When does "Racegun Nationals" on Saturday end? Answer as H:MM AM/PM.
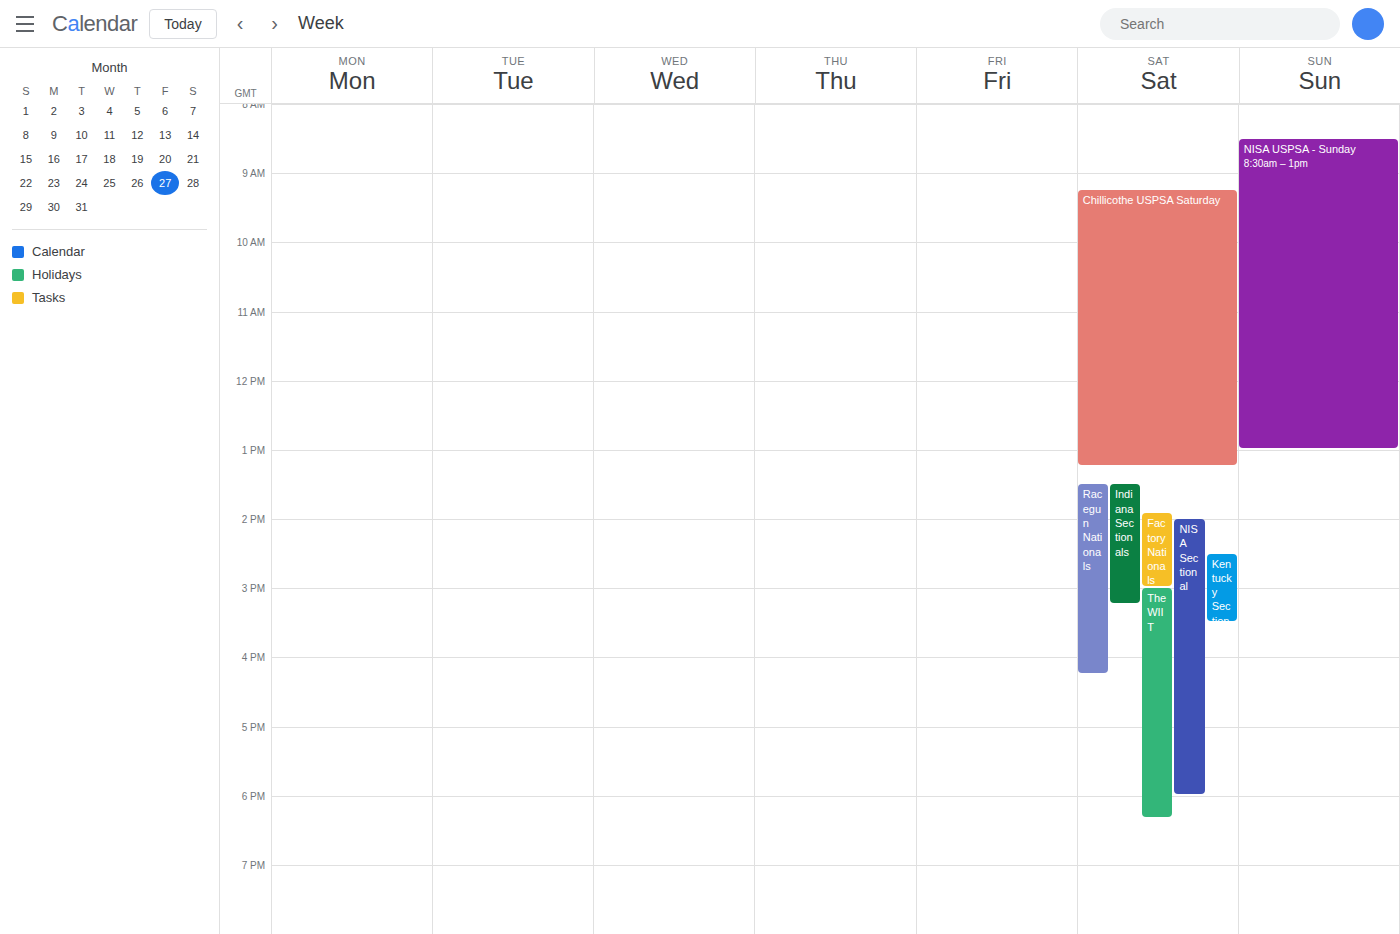
4:15 PM